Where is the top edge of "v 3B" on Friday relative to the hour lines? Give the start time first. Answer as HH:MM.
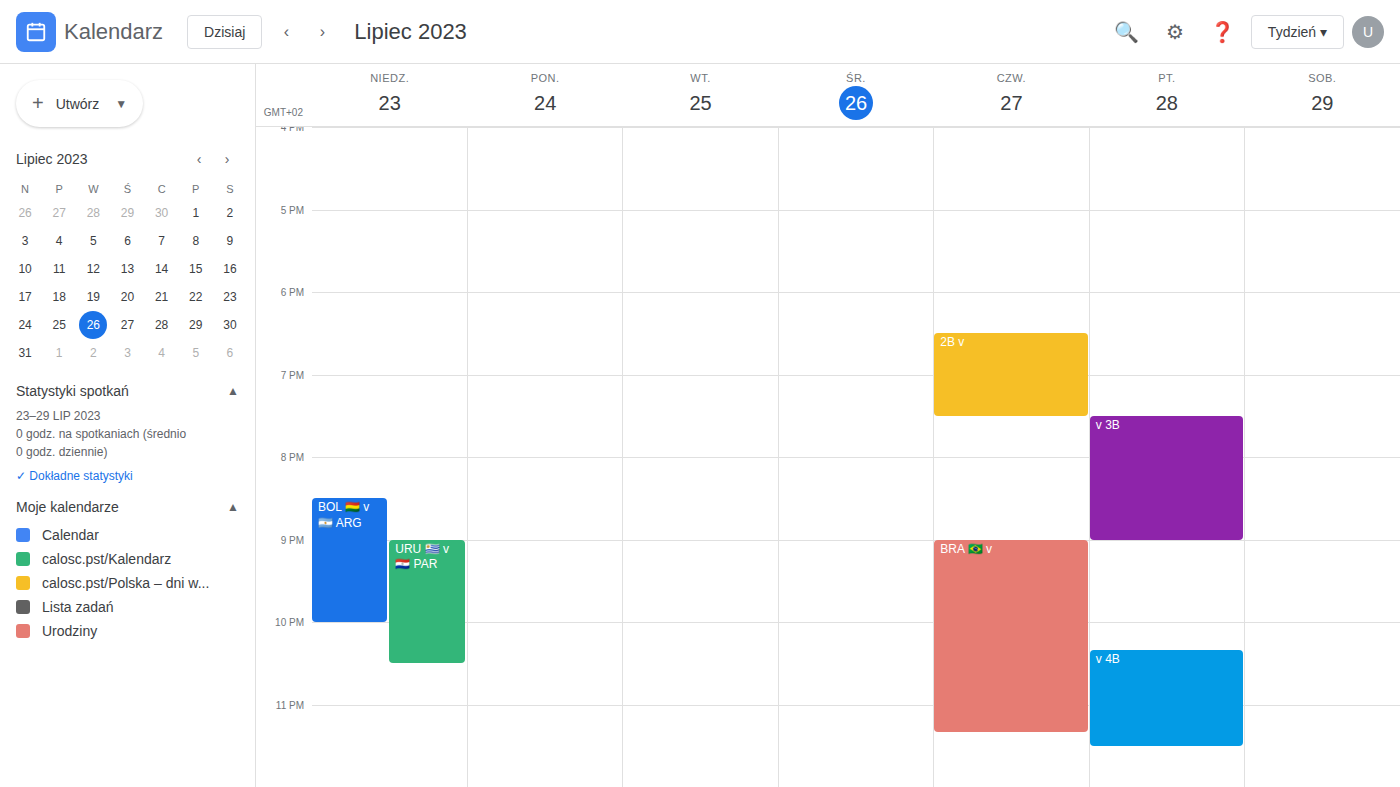
19:30 -- halfway between the 19:00 and 20:00 lines.